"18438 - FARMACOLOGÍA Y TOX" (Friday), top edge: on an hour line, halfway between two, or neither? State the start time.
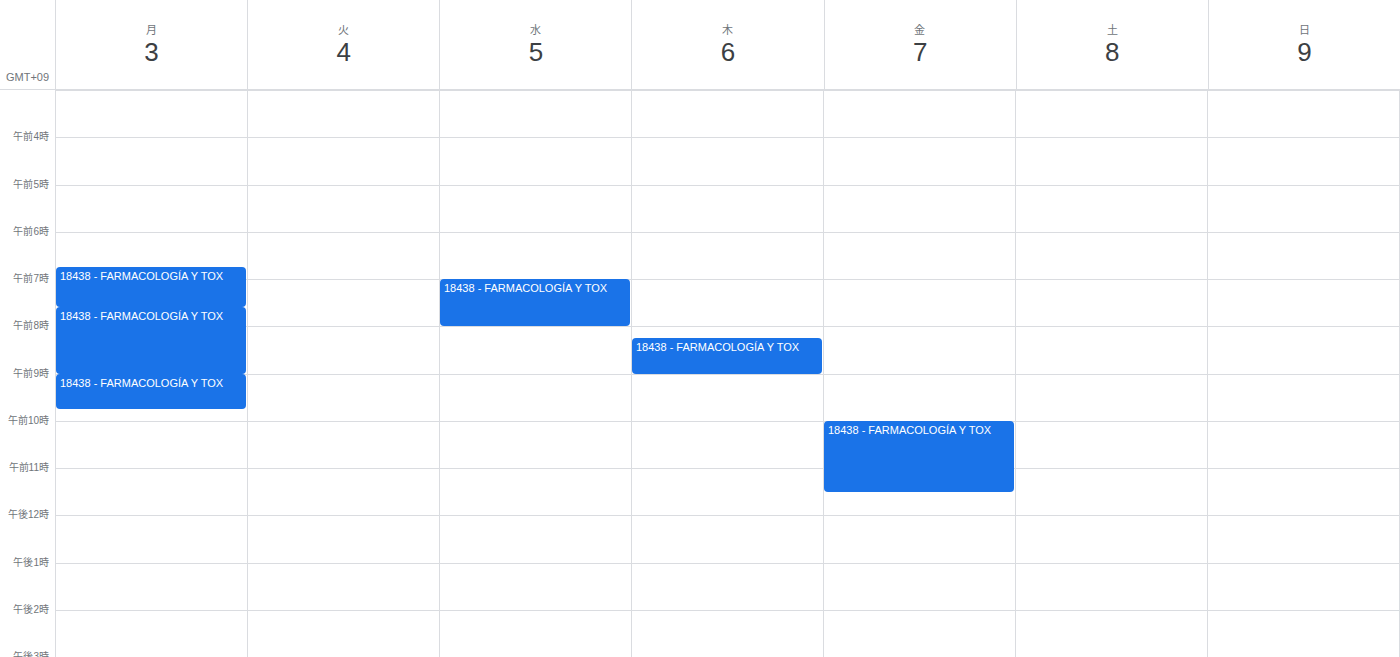
10:00 AM -- exactly on the 10 AM line.